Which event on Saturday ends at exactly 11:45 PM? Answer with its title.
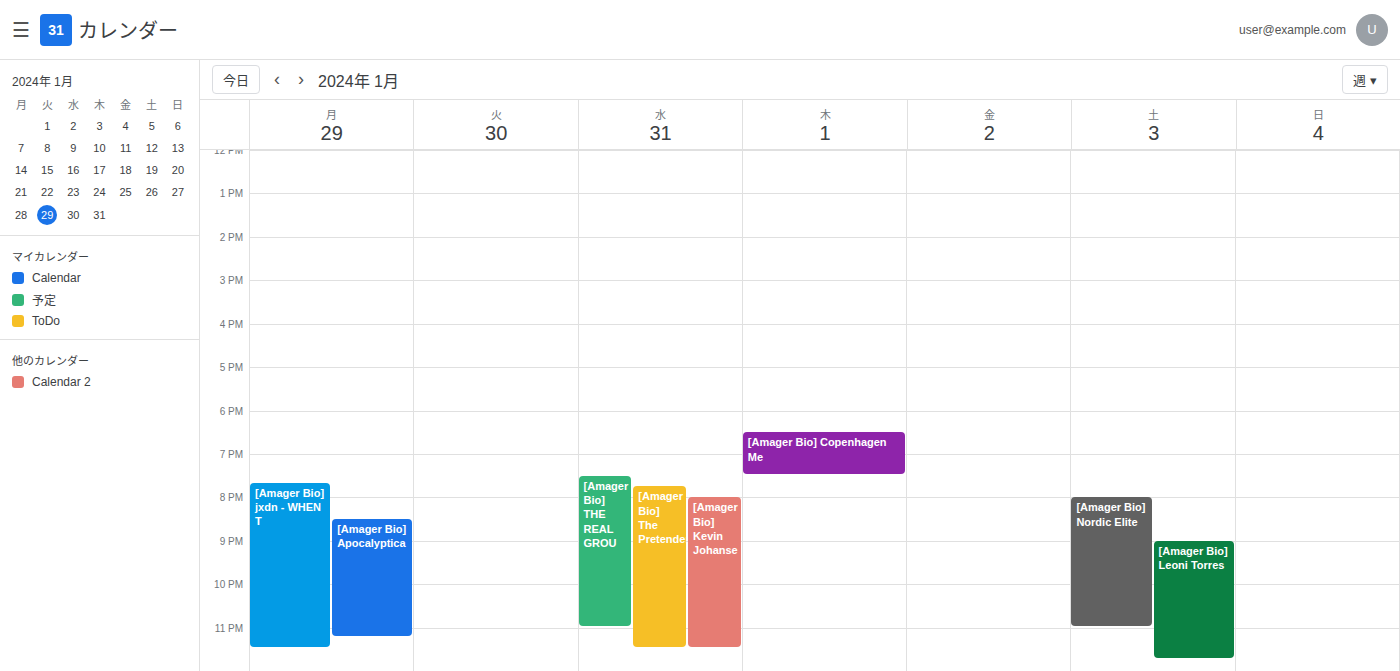
"[Amager Bio] Leoni Torres"